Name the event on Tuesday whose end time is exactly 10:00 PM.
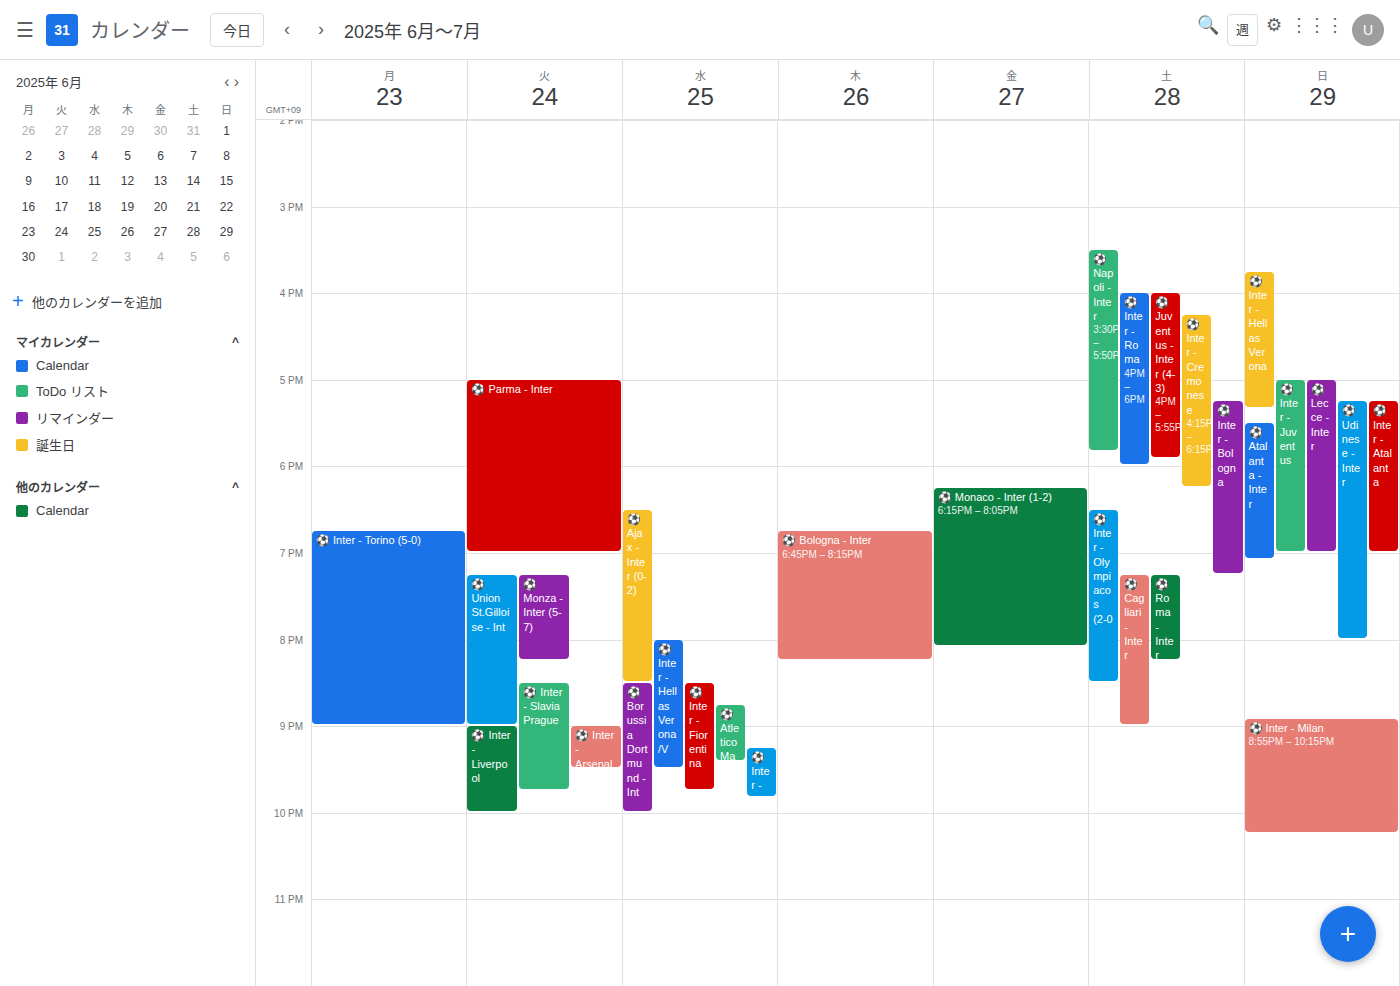
"⚽️ Inter - Liverpool"